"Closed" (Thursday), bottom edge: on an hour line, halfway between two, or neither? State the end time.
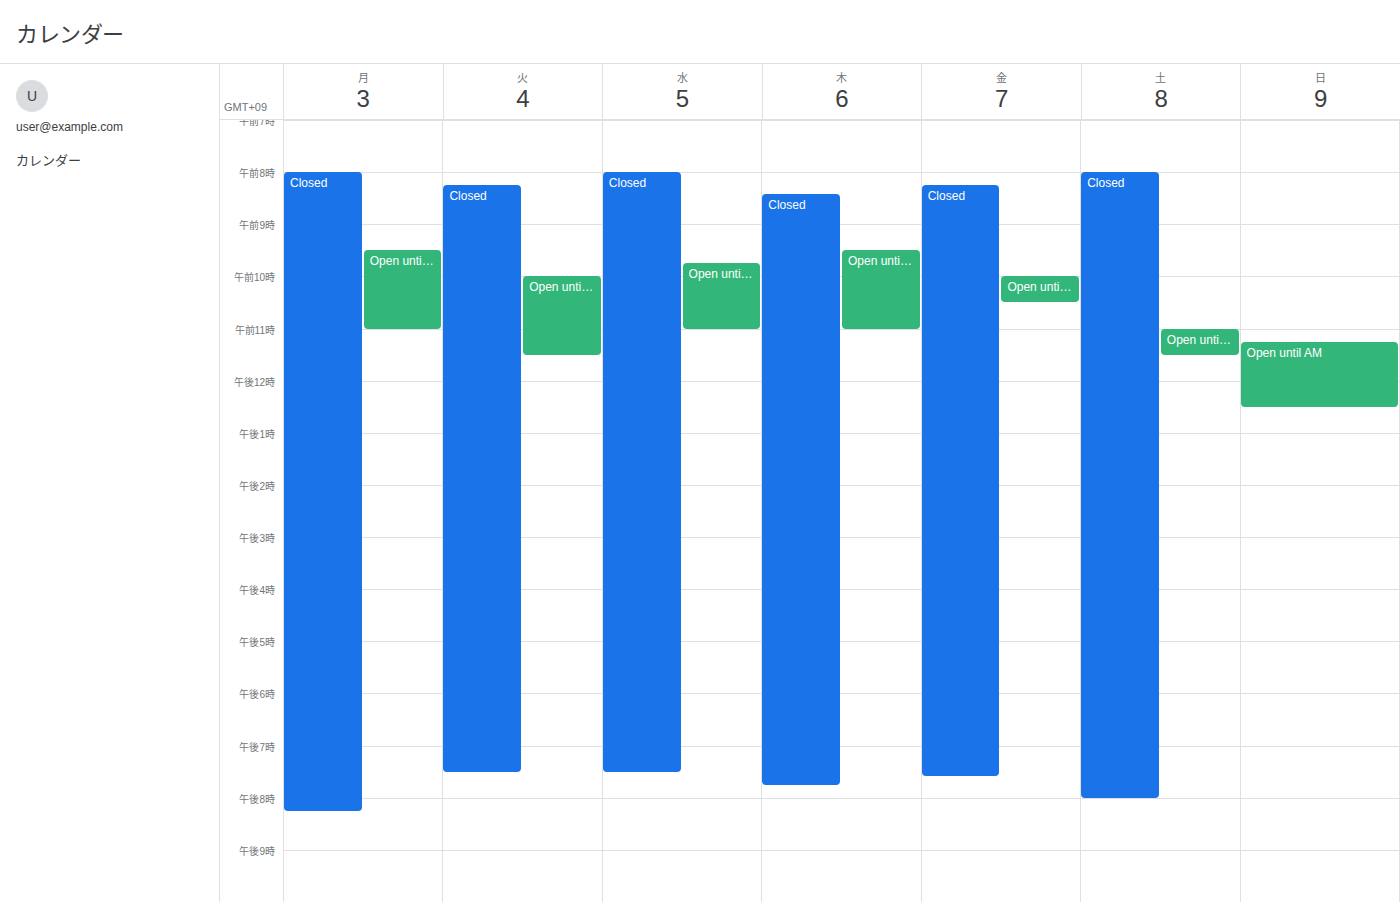
7:45 PM -- neither: three quarters of the way from the 7 PM line to the 8 PM line.